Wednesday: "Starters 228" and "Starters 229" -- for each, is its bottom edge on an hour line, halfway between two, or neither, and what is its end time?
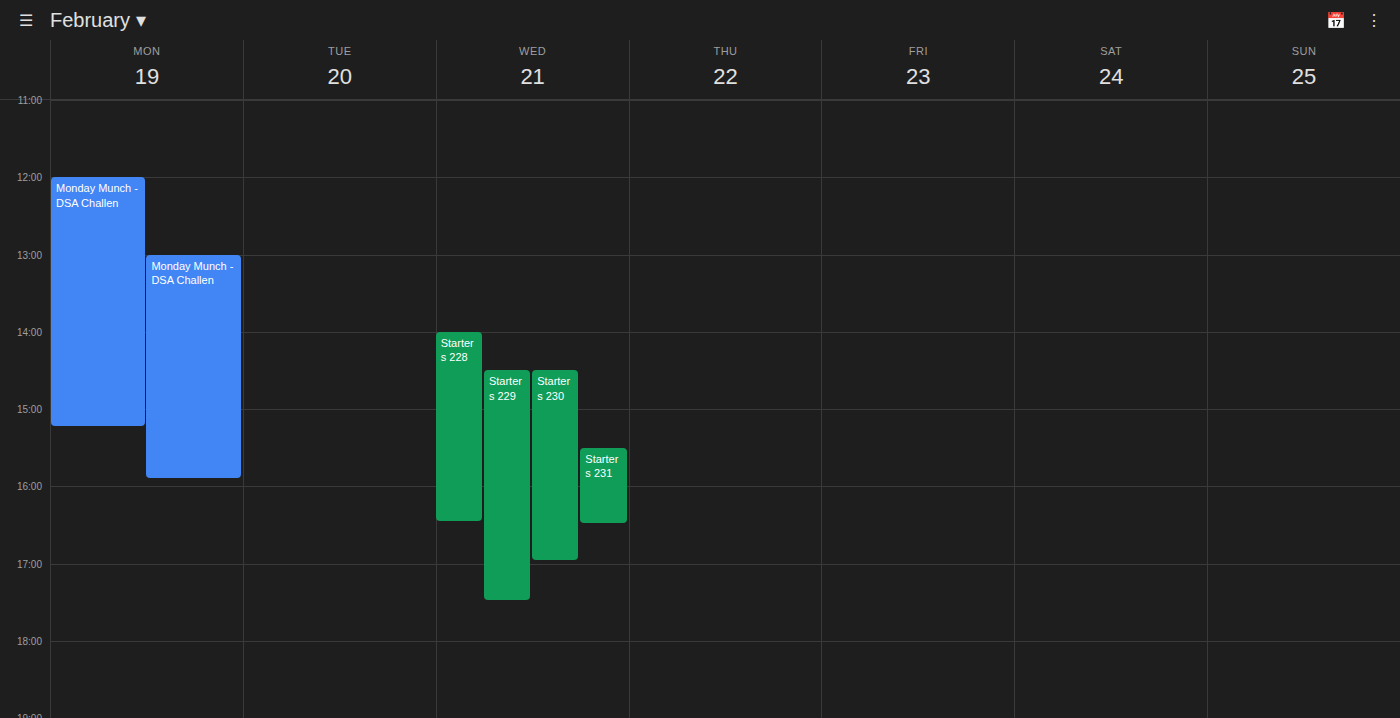
"Starters 228": 4:30 PM, halfway between the 4 PM and 5 PM lines. "Starters 229": 5:30 PM, halfway between the 5 PM and 6 PM lines.